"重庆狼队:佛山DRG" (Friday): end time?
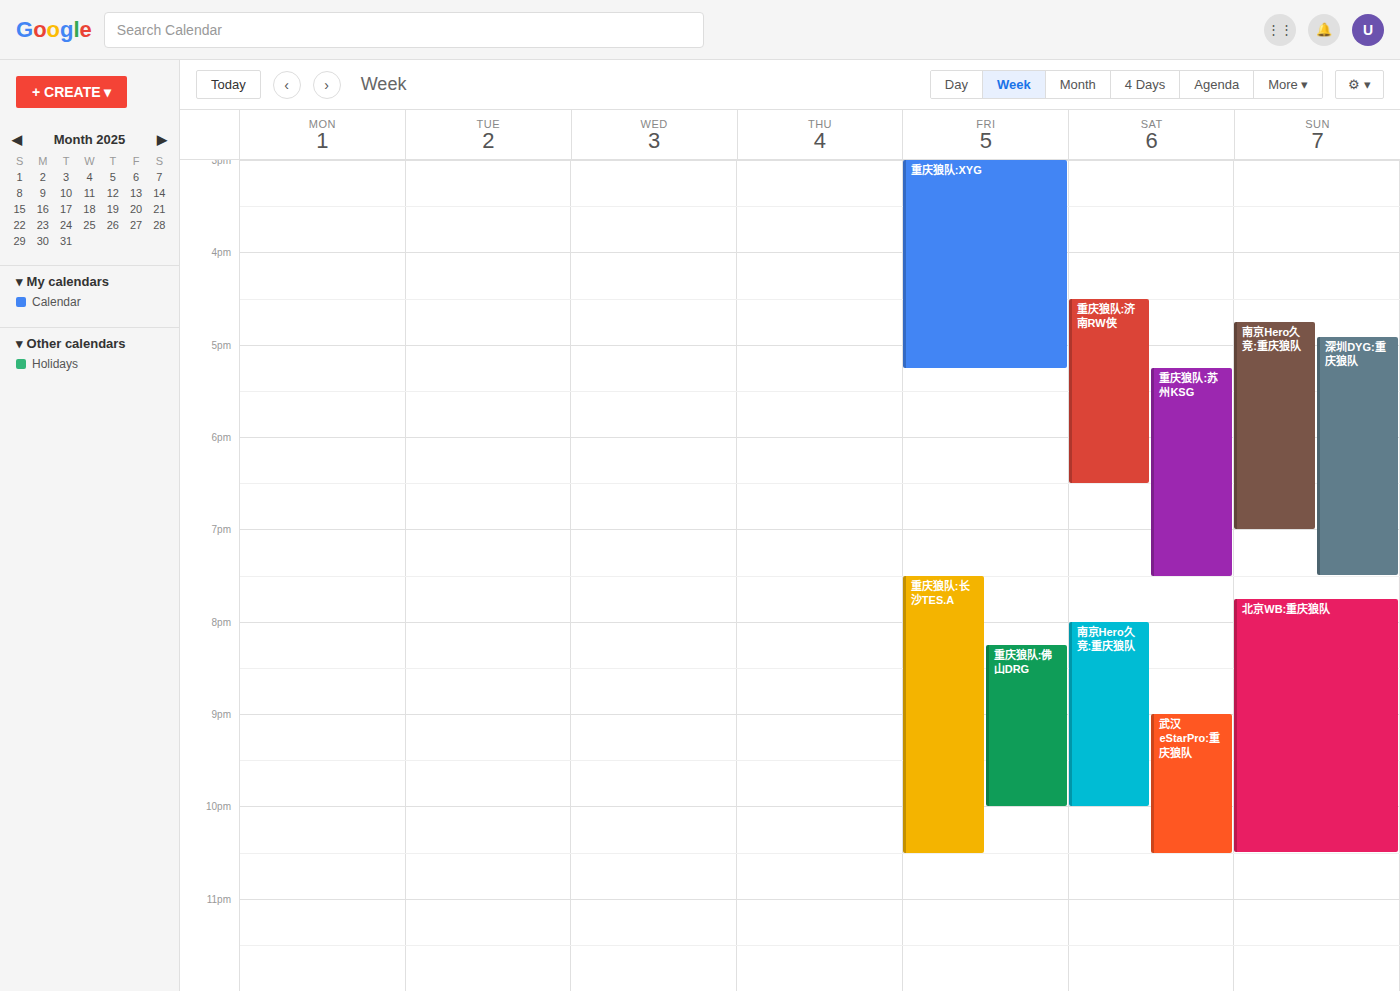
10:00 PM